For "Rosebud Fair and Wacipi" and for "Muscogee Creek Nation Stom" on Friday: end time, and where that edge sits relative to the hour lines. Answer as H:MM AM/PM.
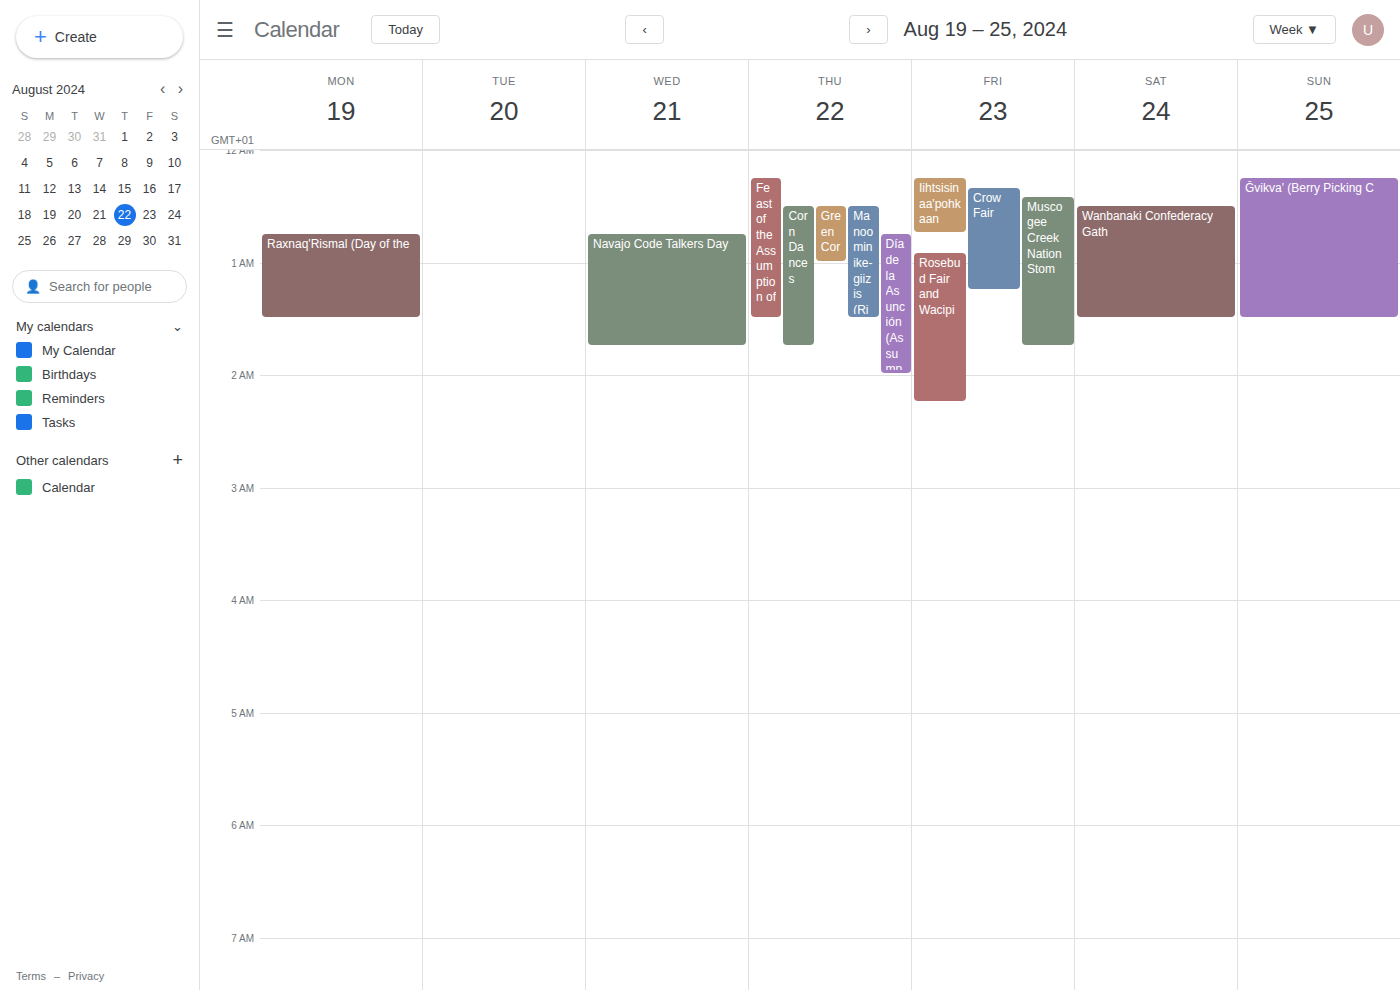
"Rosebud Fair and Wacipi": 2:15 AM, neither: a quarter of the way from the 2 AM line to the 3 AM line. "Muscogee Creek Nation Stom": 1:45 AM, neither: three quarters of the way from the 1 AM line to the 2 AM line.